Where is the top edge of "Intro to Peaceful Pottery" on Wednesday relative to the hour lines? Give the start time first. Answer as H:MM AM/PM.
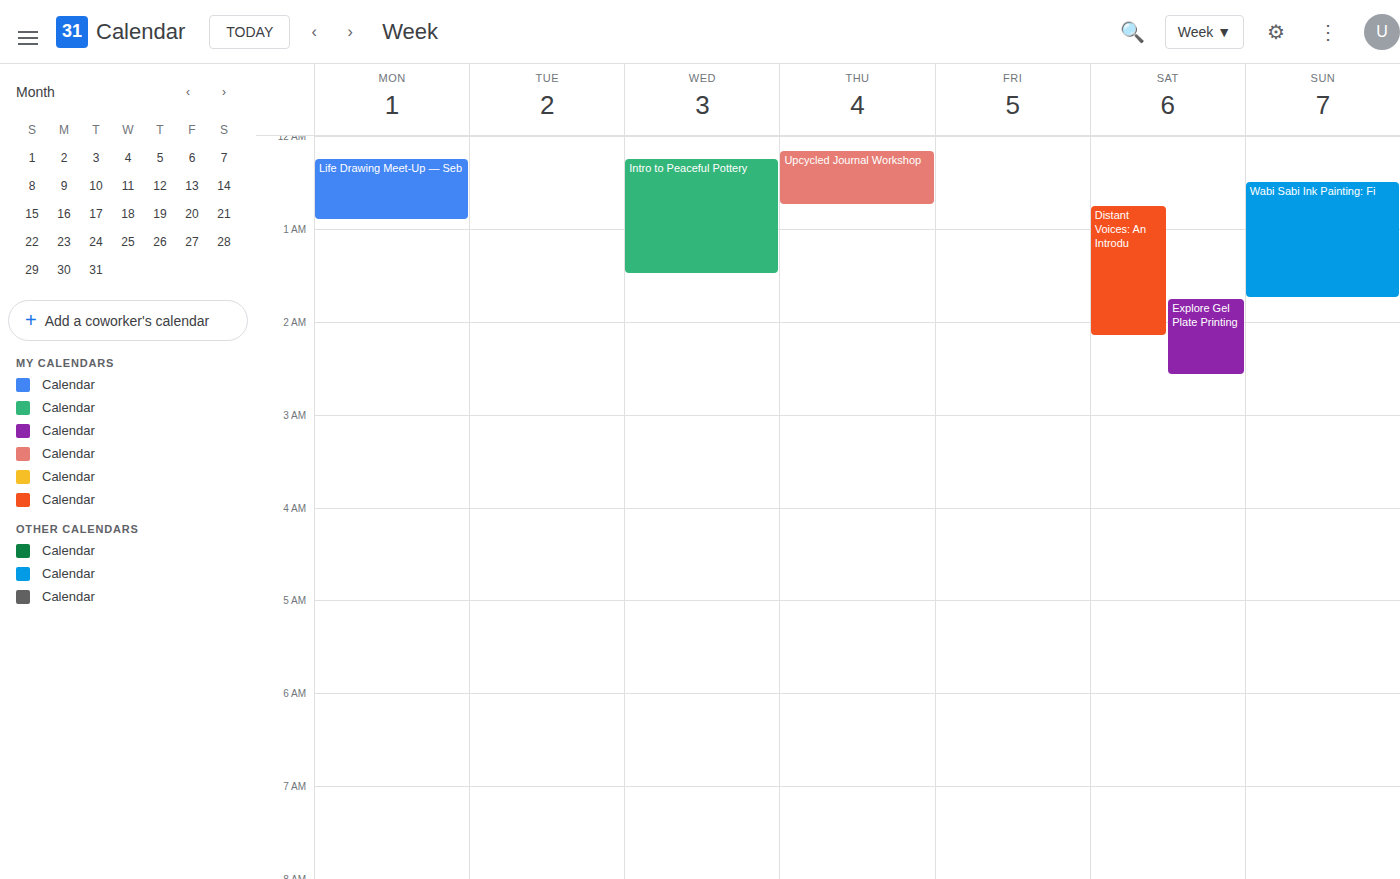
12:15 AM -- neither: a quarter of the way from the 12 AM line to the 1 AM line.